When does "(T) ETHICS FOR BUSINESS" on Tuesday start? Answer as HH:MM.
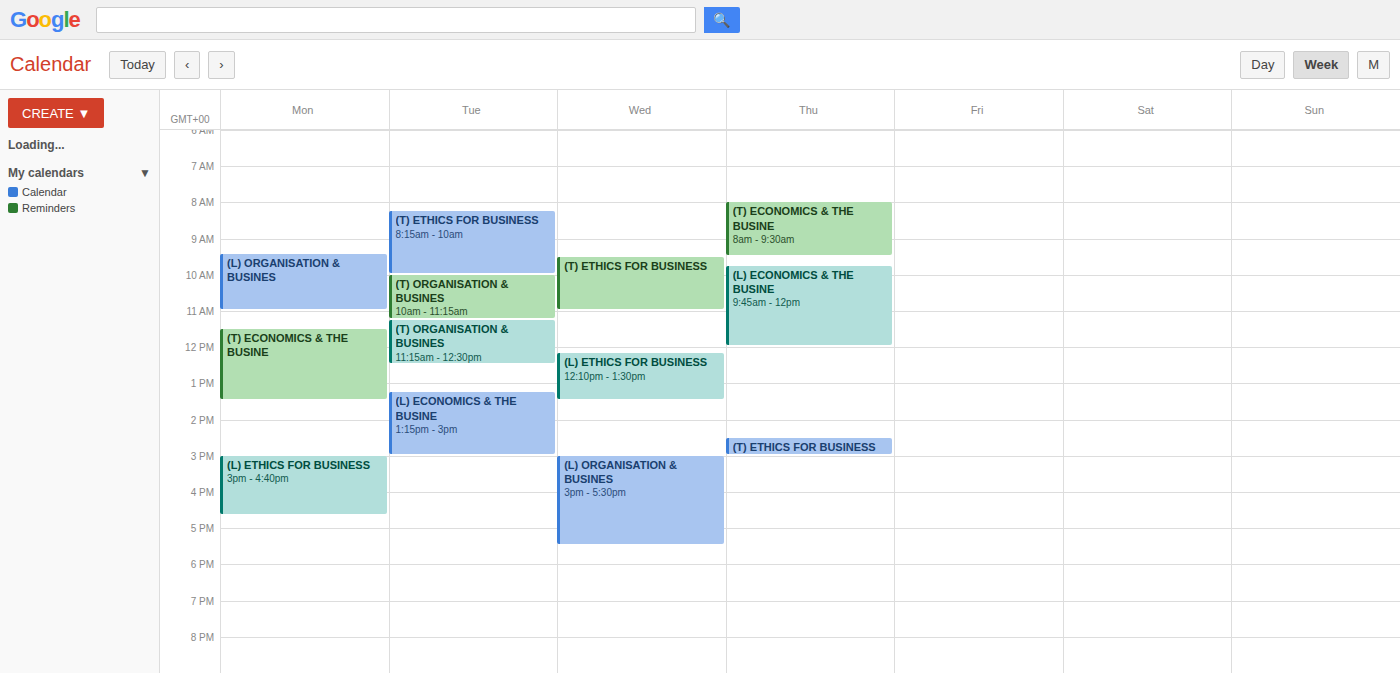
08:15